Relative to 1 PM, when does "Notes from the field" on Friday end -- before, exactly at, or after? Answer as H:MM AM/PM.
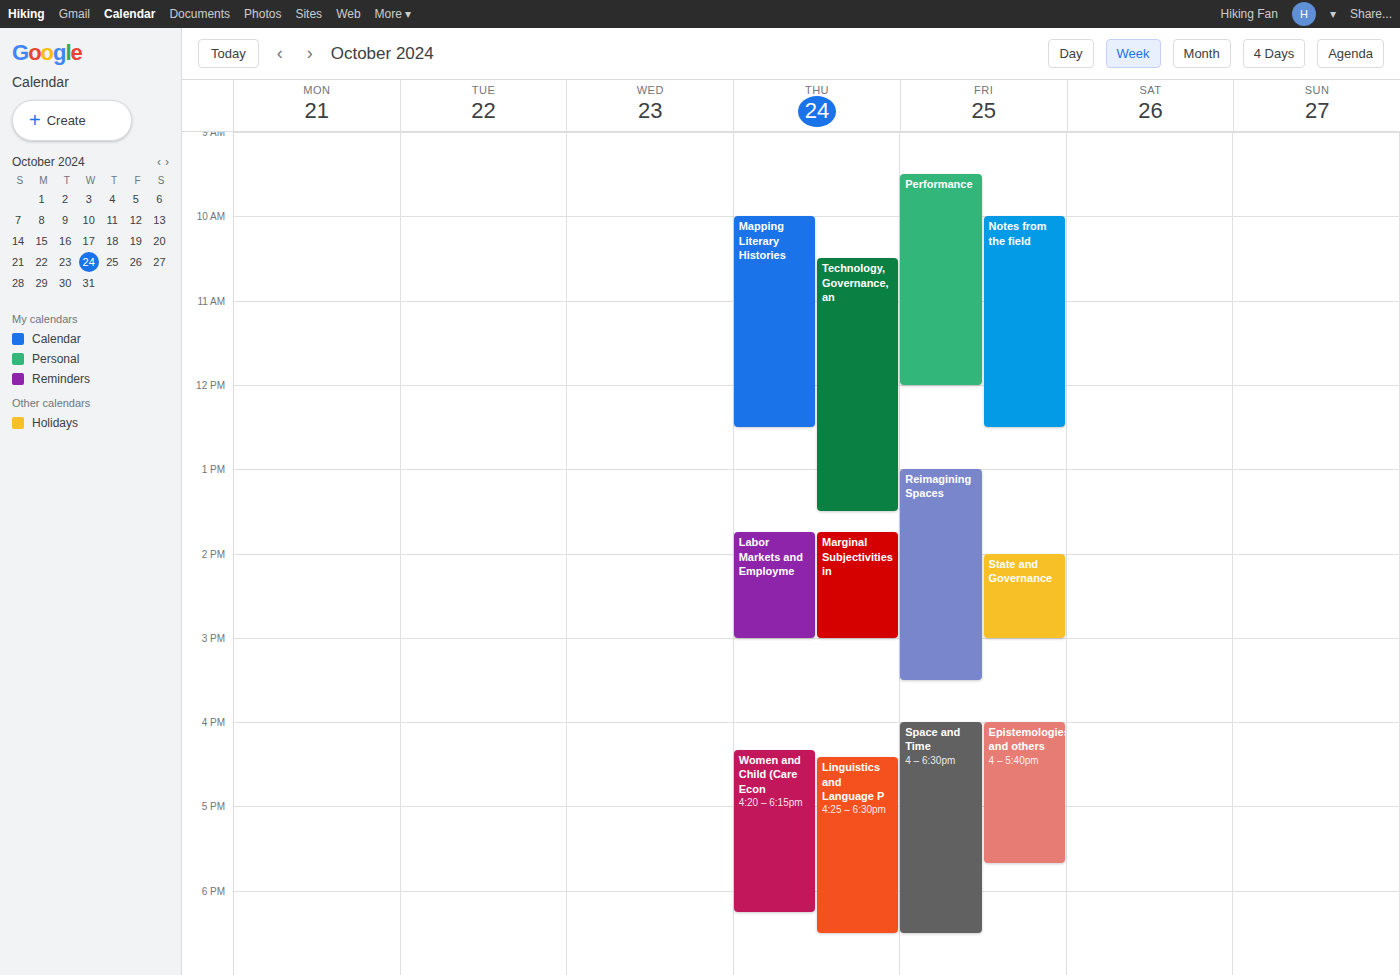
12:30 PM -- before 1 PM, 30 minutes above the 1 PM line.